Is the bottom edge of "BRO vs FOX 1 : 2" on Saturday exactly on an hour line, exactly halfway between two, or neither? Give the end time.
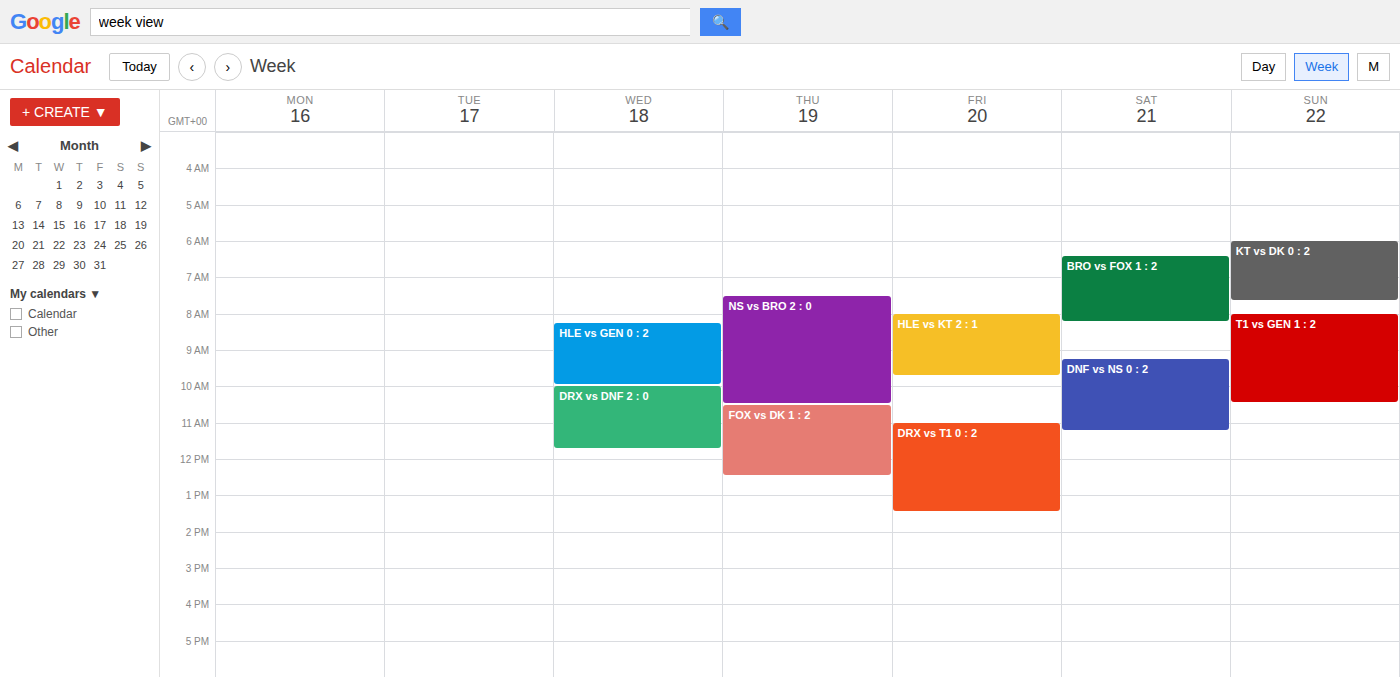
8:15 AM -- neither: a quarter of the way from the 8 AM line to the 9 AM line.